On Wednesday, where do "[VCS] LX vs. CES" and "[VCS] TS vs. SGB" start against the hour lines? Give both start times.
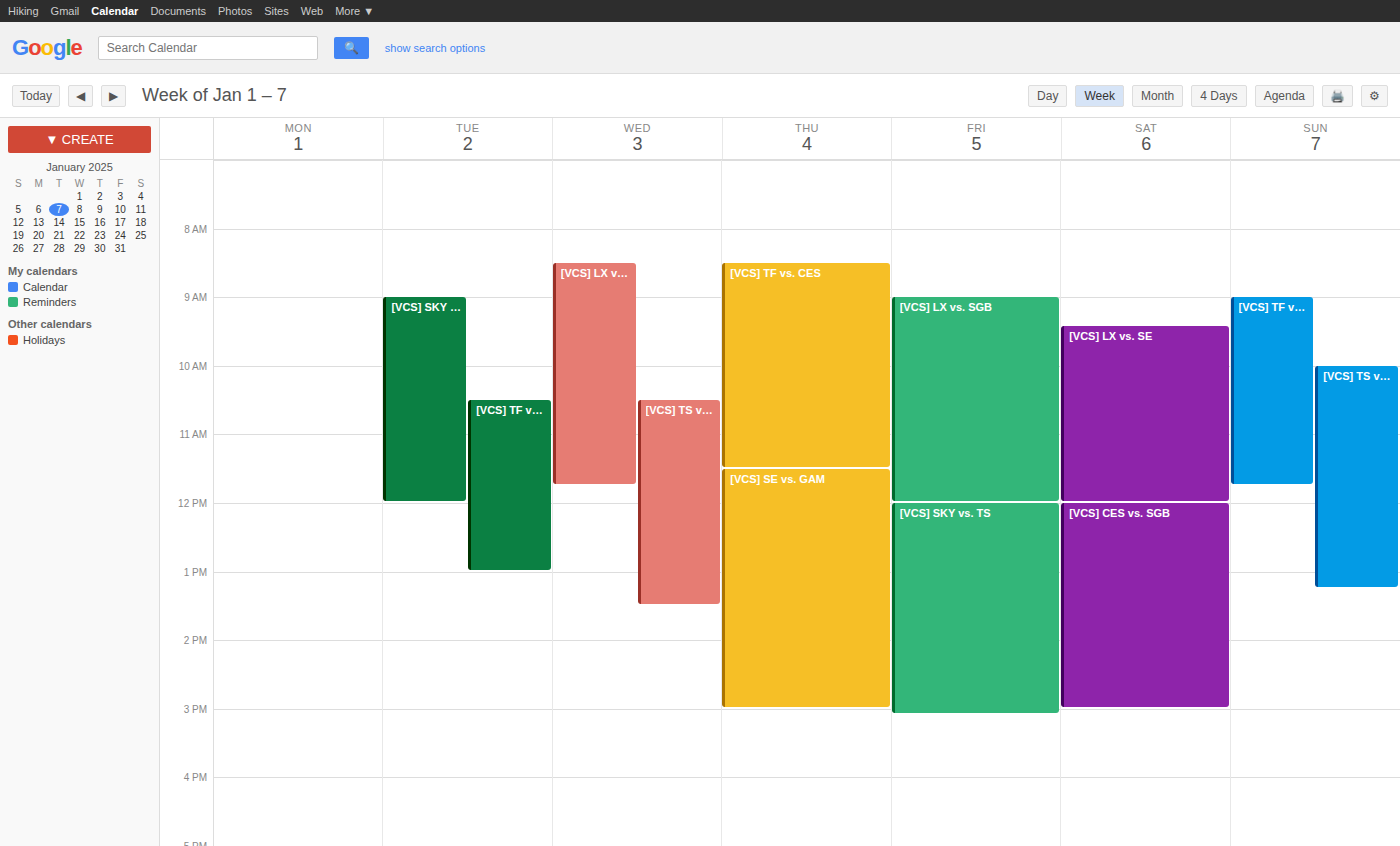
"[VCS] LX vs. CES": 8:30 AM, halfway between the 8 AM and 9 AM lines. "[VCS] TS vs. SGB": 10:30 AM, halfway between the 10 AM and 11 AM lines.